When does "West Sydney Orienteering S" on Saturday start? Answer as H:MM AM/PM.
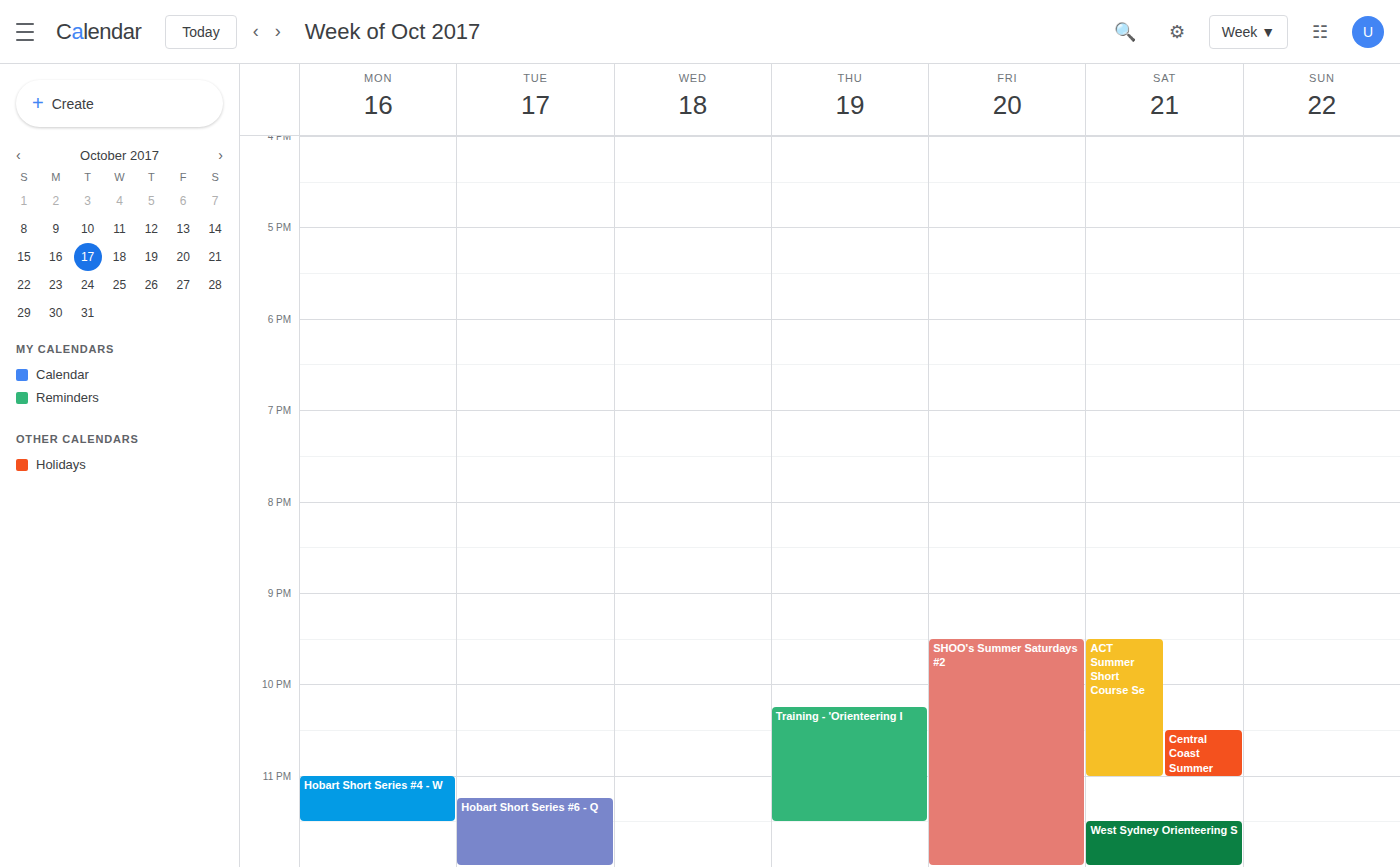
11:30 PM